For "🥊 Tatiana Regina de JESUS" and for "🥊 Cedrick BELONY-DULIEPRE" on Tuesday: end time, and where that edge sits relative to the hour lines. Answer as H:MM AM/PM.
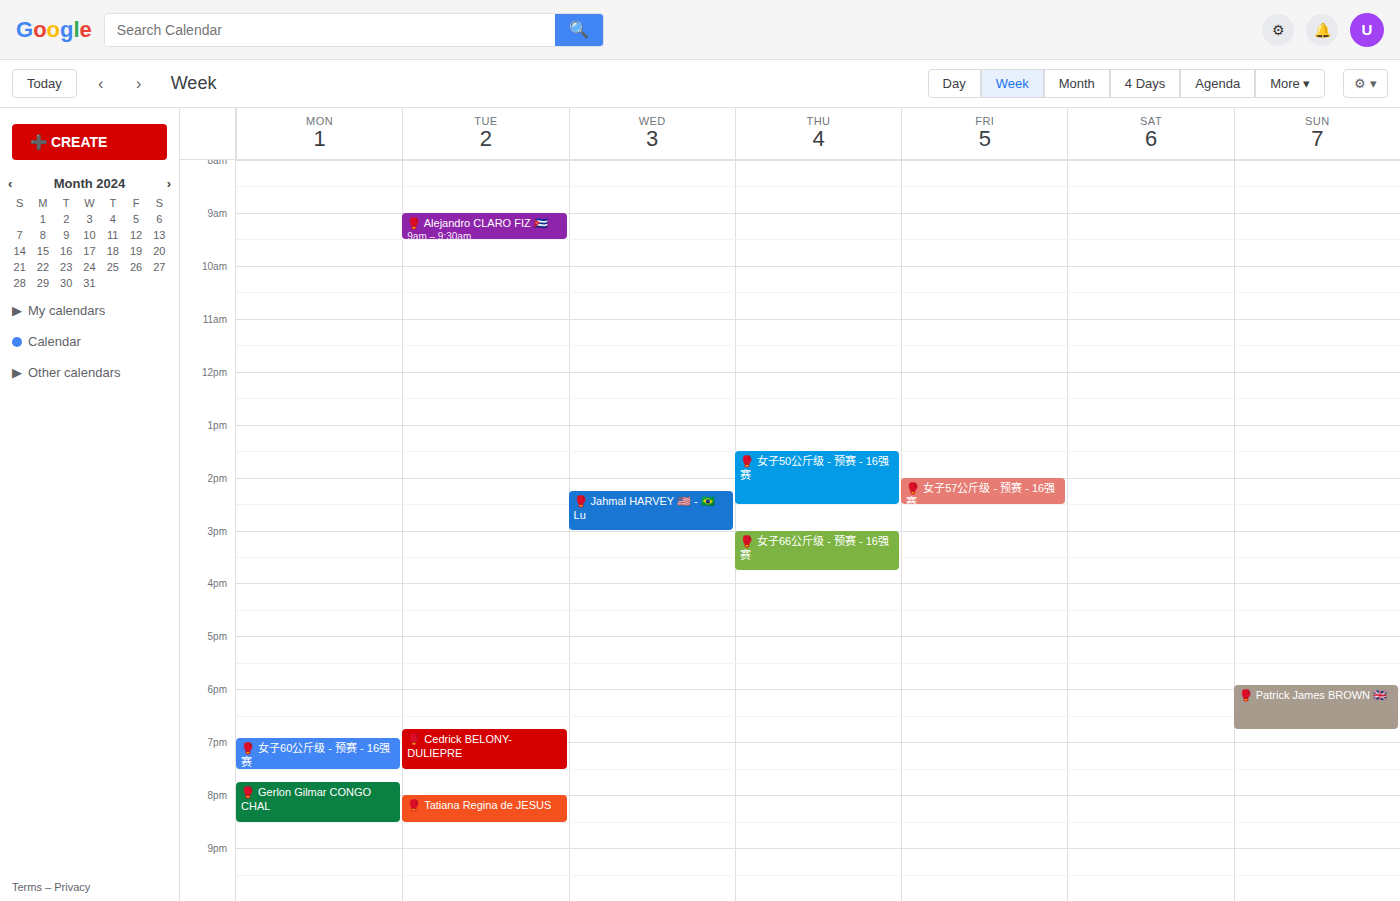
"🥊 Tatiana Regina de JESUS": 8:30 PM, halfway between the 8 PM and 9 PM lines. "🥊 Cedrick BELONY-DULIEPRE": 7:30 PM, halfway between the 7 PM and 8 PM lines.